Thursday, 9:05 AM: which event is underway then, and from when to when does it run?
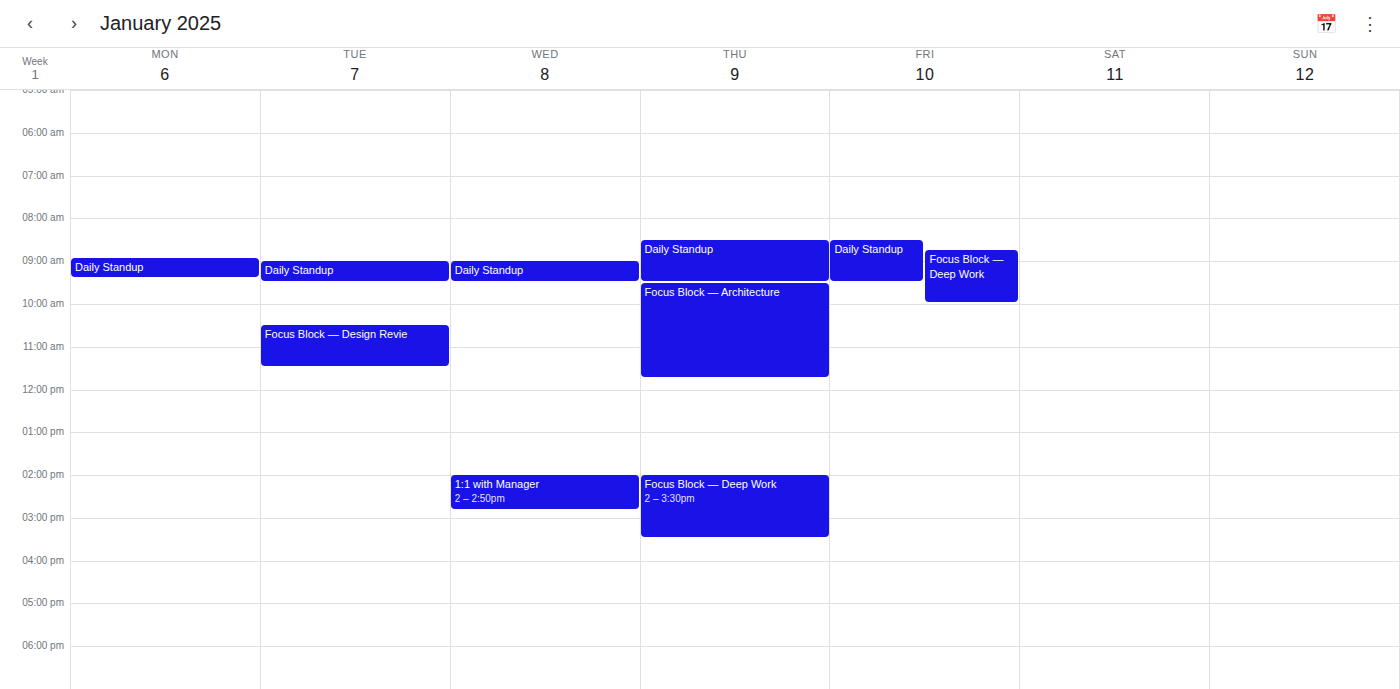
"Daily Standup", 8:30 AM to 9:30 AM